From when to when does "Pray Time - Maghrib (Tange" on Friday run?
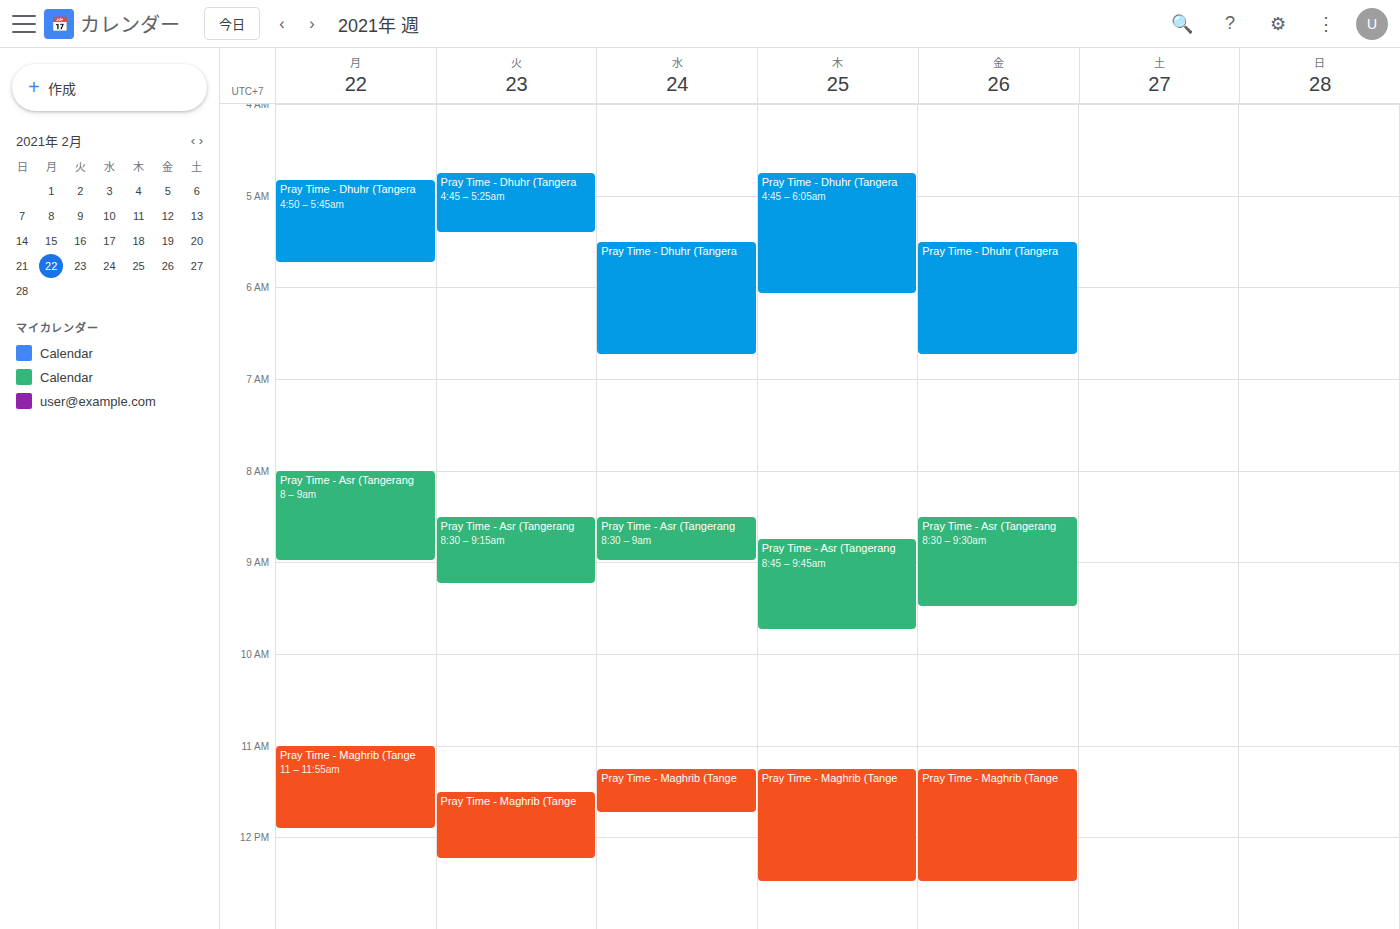
11:15 AM to 12:30 PM